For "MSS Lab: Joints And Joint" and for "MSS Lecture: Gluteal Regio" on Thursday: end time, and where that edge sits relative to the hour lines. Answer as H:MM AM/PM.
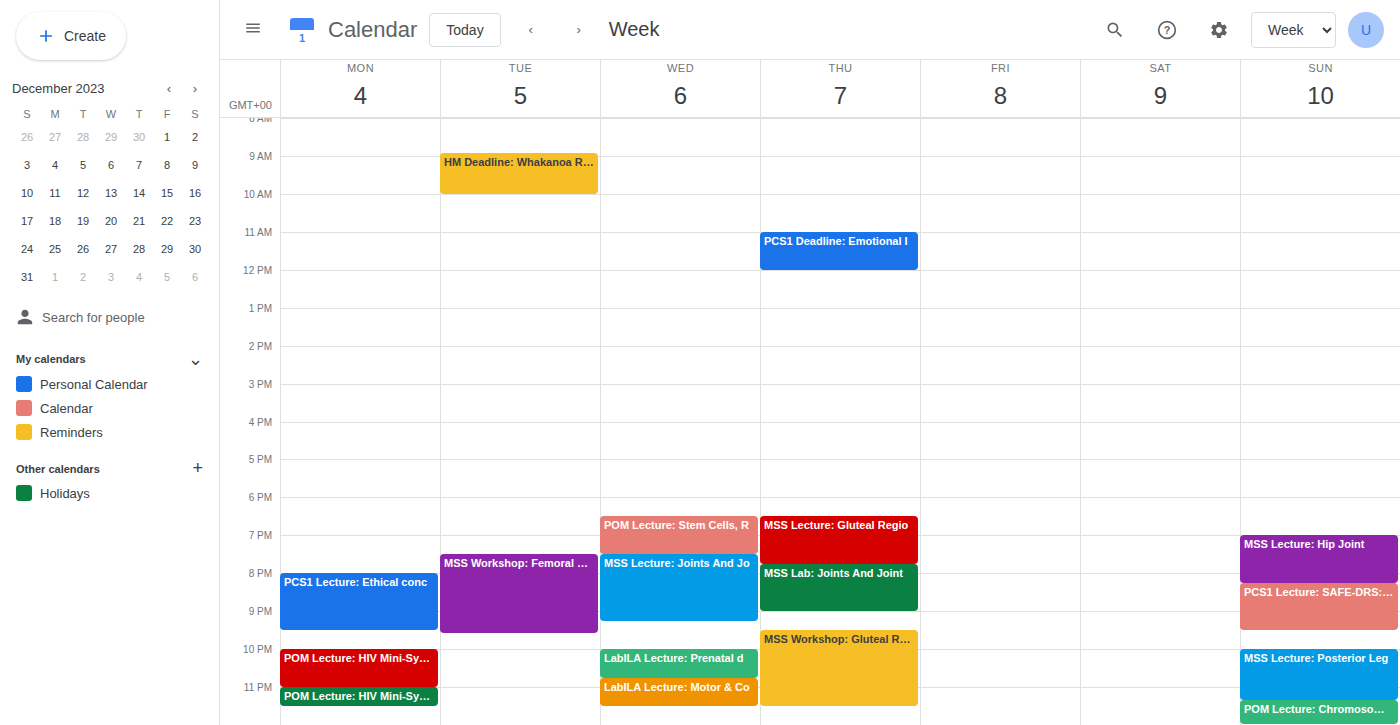
"MSS Lab: Joints And Joint": 9:00 PM, exactly on the 9 PM line. "MSS Lecture: Gluteal Regio": 7:45 PM, neither: three quarters of the way from the 7 PM line to the 8 PM line.